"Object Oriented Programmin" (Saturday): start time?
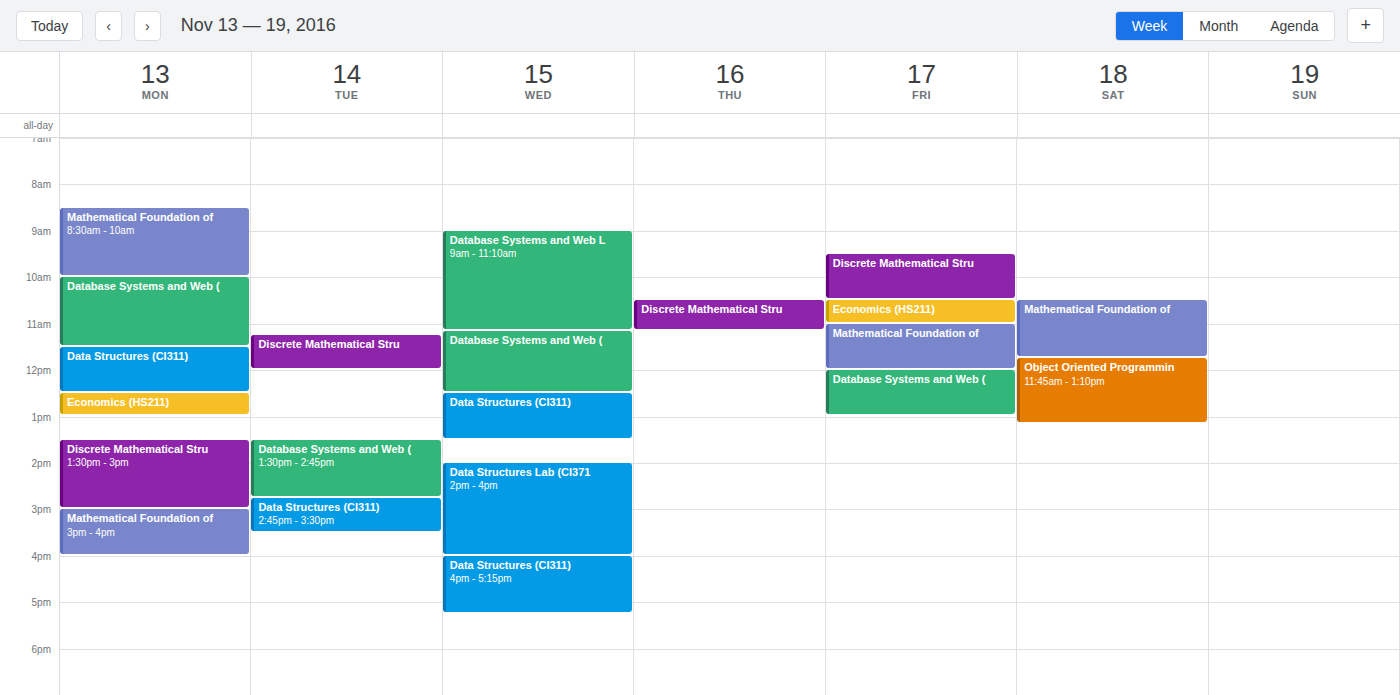
11:45